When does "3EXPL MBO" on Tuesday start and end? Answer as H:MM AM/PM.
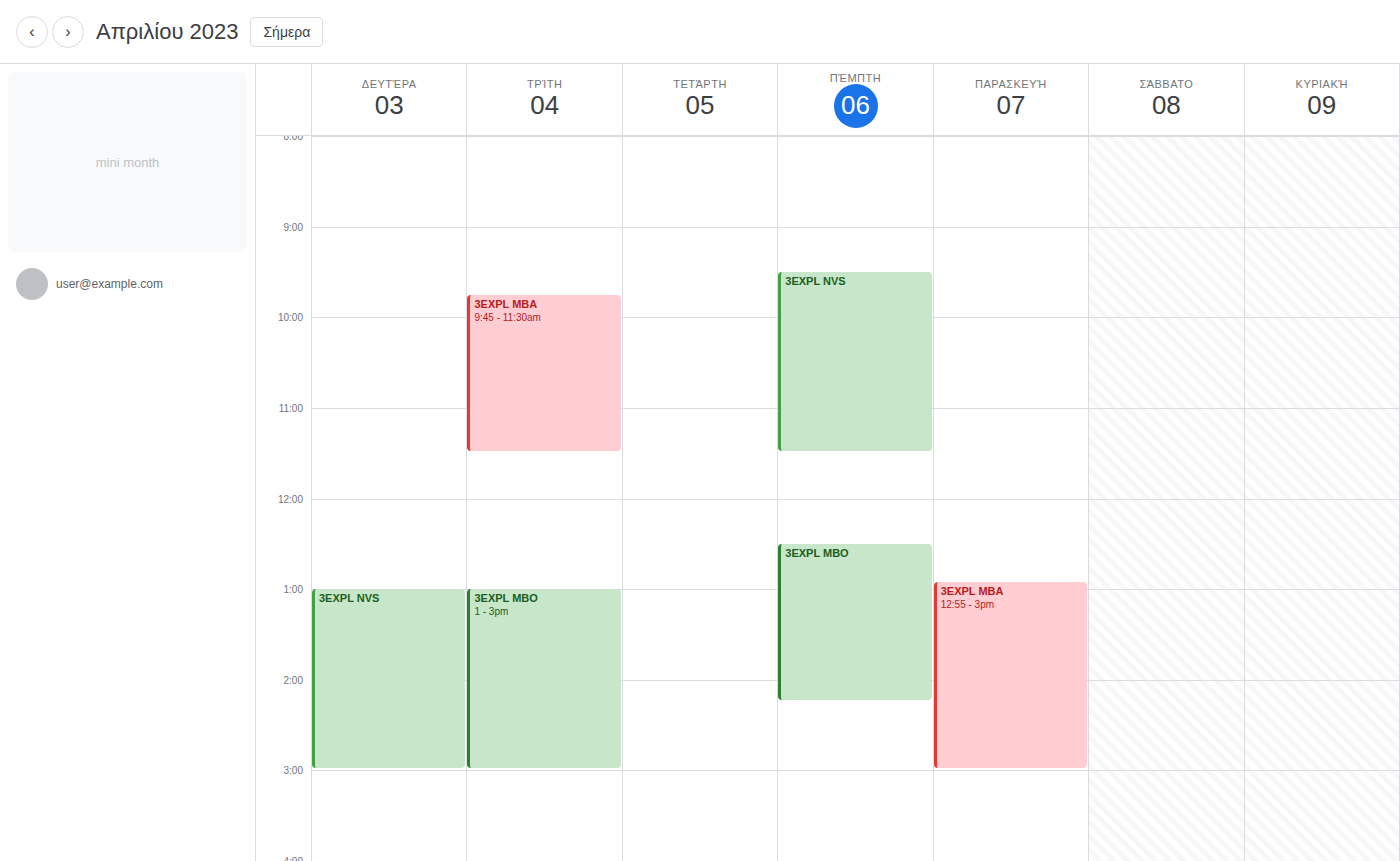
1:00 PM to 3:00 PM